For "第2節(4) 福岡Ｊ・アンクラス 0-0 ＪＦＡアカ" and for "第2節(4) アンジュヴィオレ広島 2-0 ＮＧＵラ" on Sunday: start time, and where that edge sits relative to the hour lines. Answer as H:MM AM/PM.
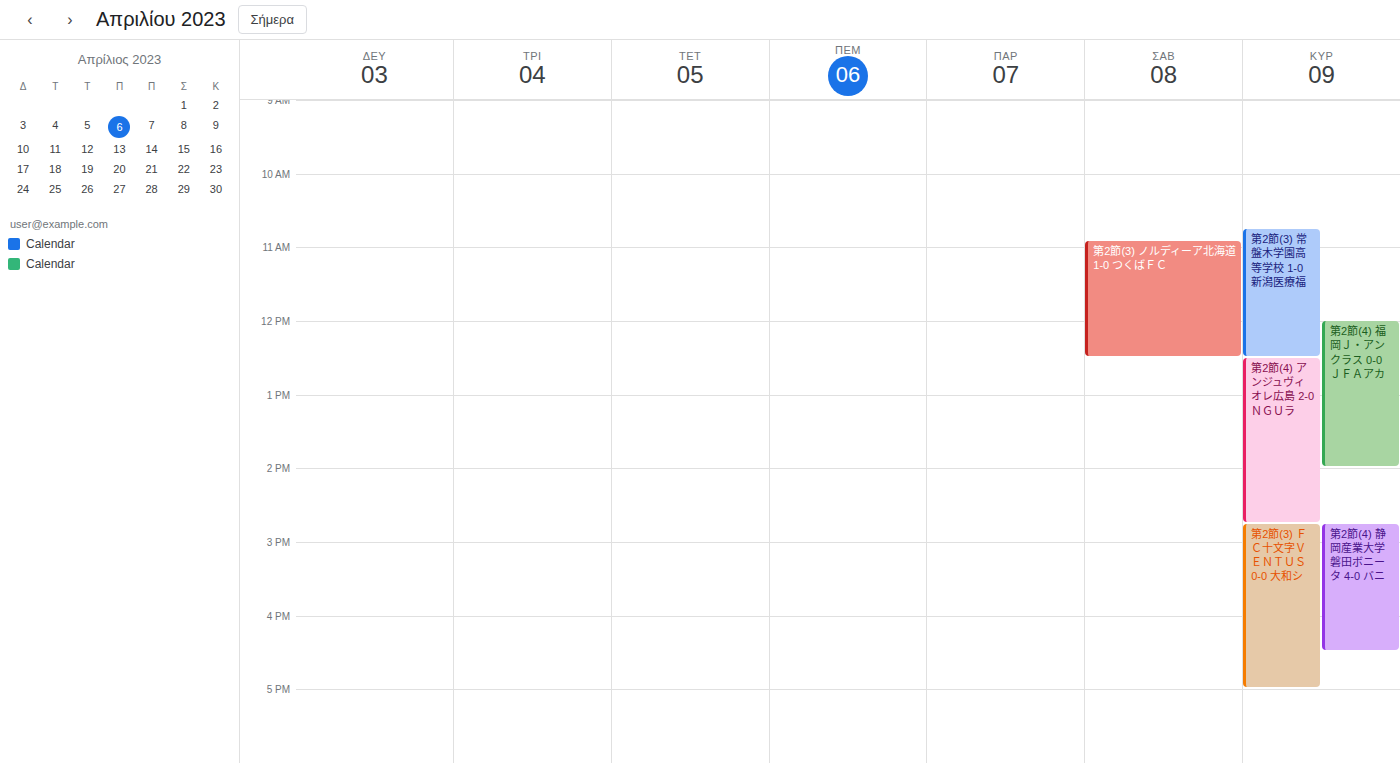
"第2節(4) 福岡Ｊ・アンクラス 0-0 ＪＦＡアカ": 12:00 PM, exactly on the 12 PM line. "第2節(4) アンジュヴィオレ広島 2-0 ＮＧＵラ": 12:30 PM, halfway between the 12 PM and 1 PM lines.